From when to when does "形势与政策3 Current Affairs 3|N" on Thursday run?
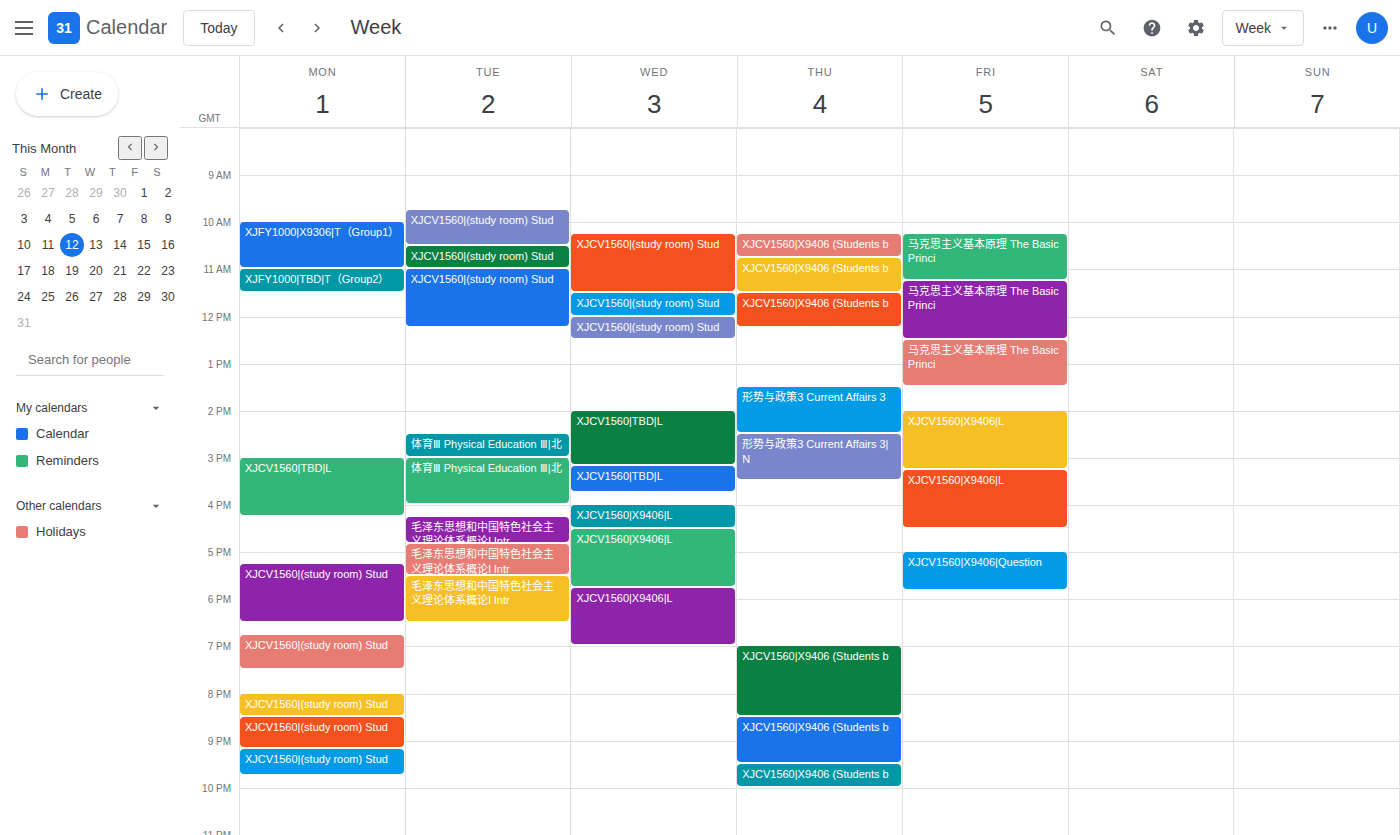
2:30 PM to 3:30 PM